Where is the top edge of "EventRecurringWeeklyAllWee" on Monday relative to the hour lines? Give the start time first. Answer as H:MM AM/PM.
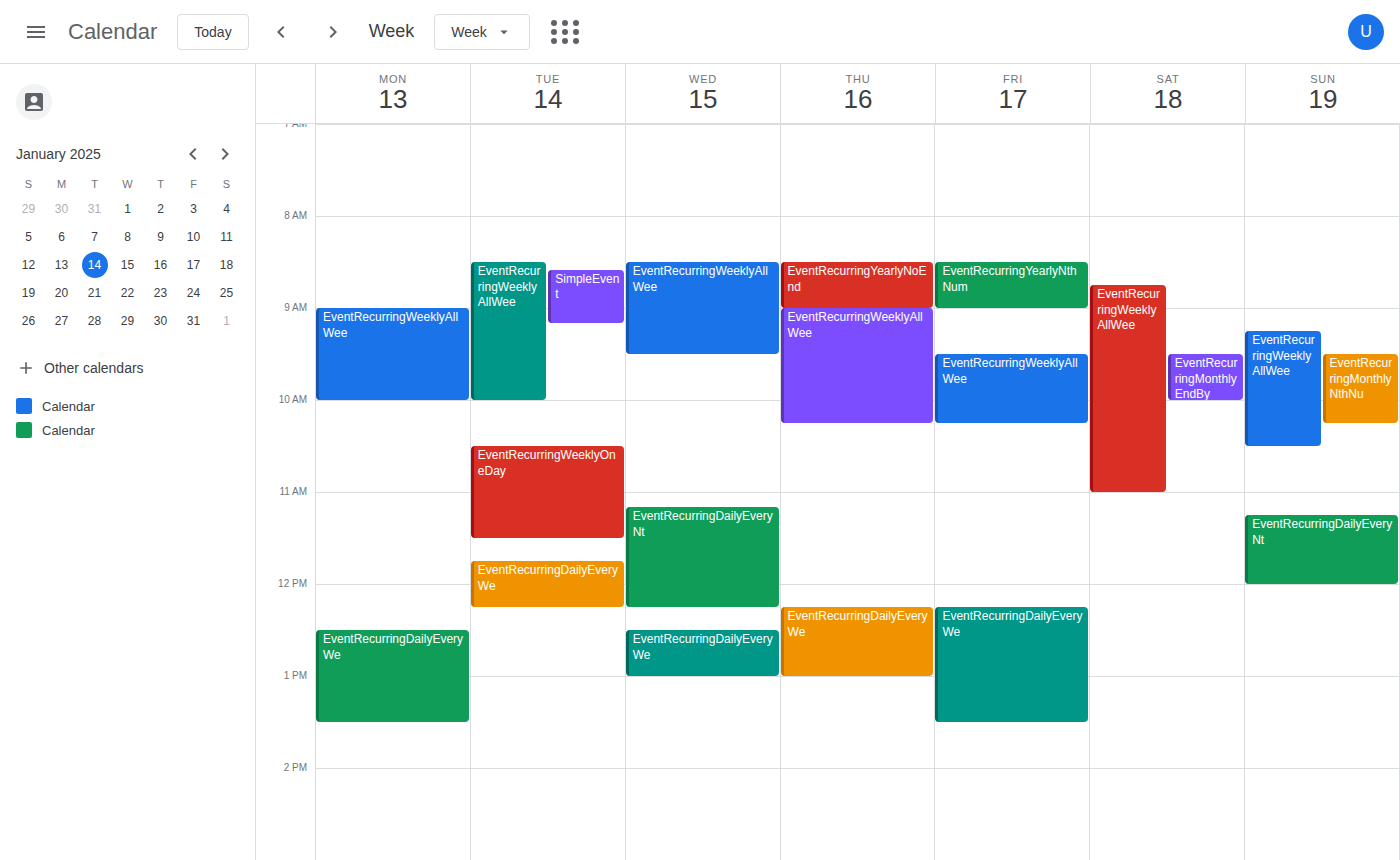
9:00 AM -- exactly on the 9 AM line.